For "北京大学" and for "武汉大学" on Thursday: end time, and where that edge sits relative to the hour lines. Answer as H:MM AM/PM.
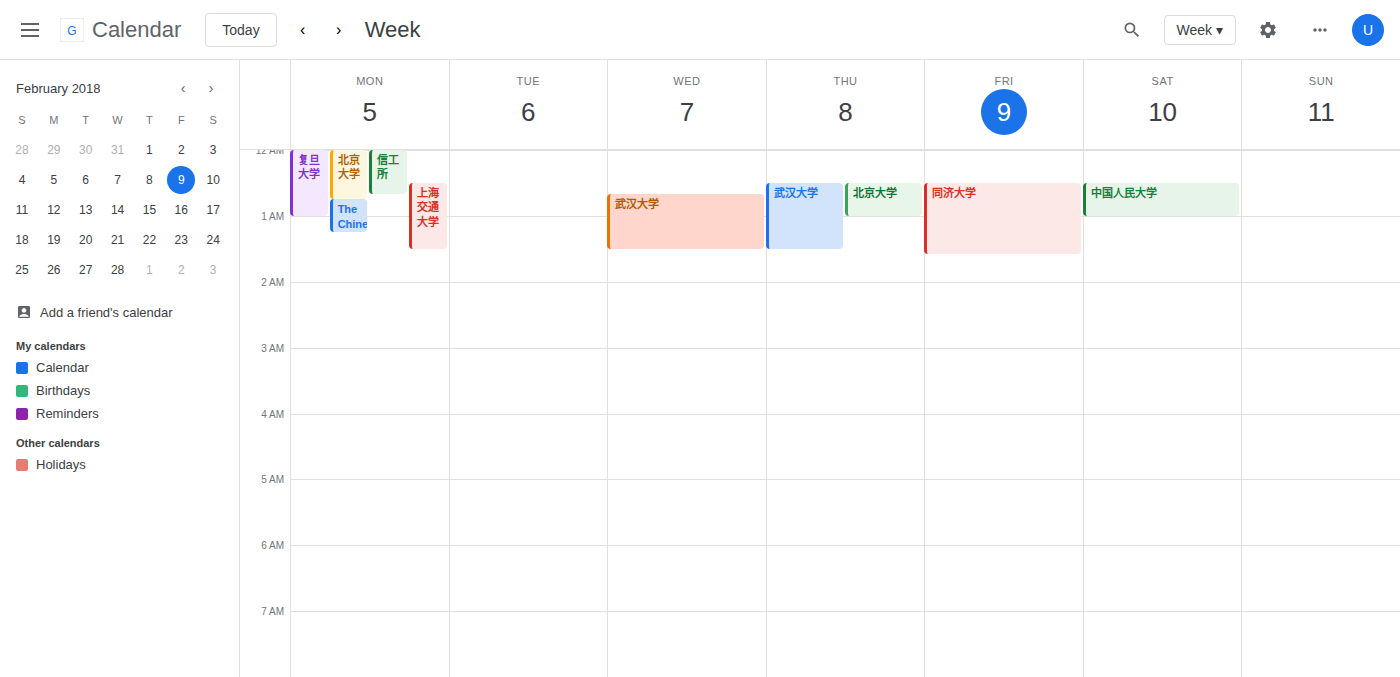
"北京大学": 1:00 AM, exactly on the 1 AM line. "武汉大学": 1:30 AM, halfway between the 1 AM and 2 AM lines.